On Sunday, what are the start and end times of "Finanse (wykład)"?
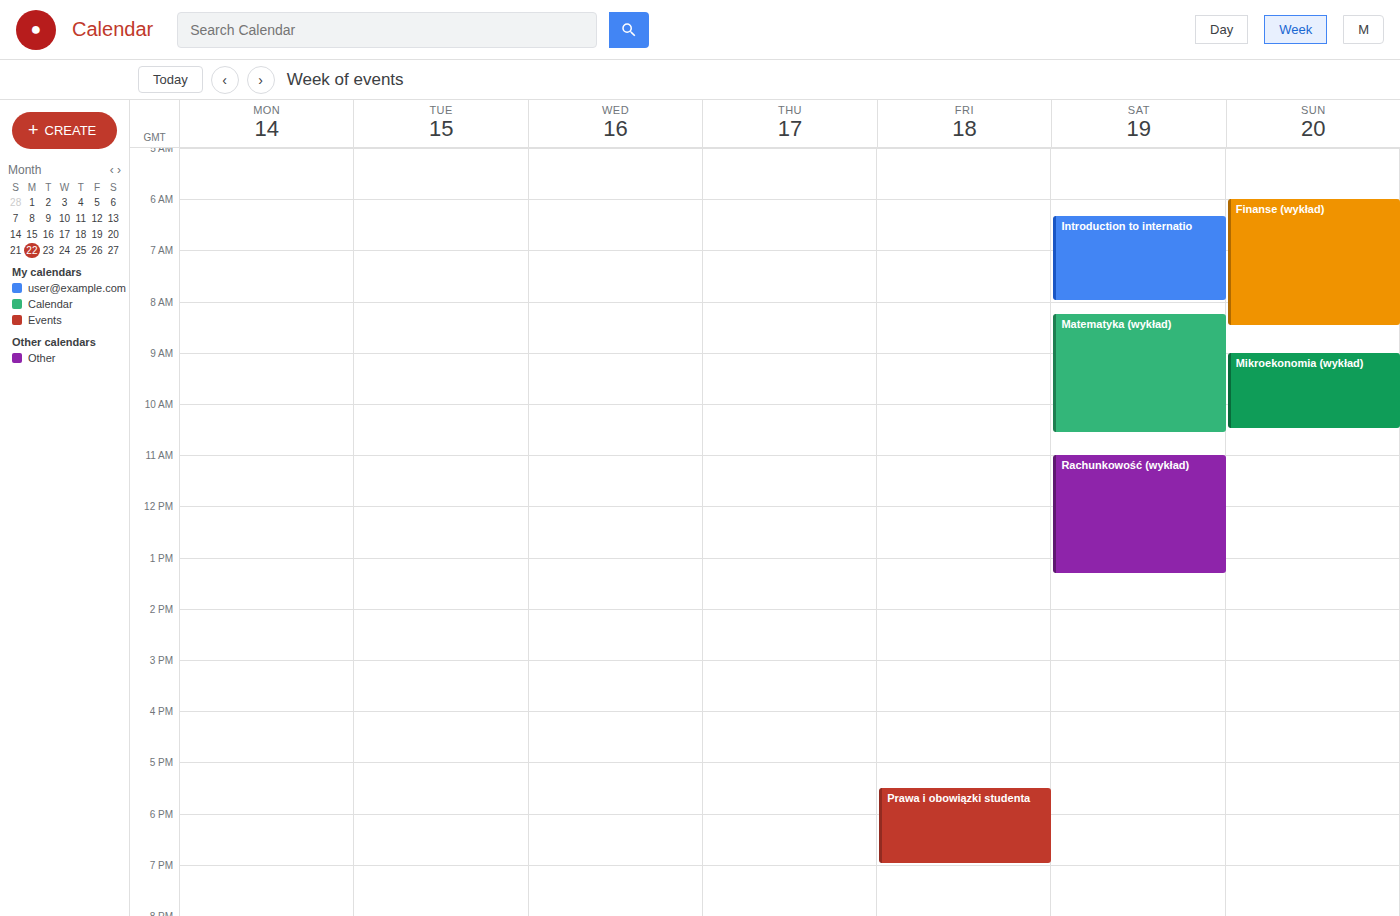
06:00 to 08:30